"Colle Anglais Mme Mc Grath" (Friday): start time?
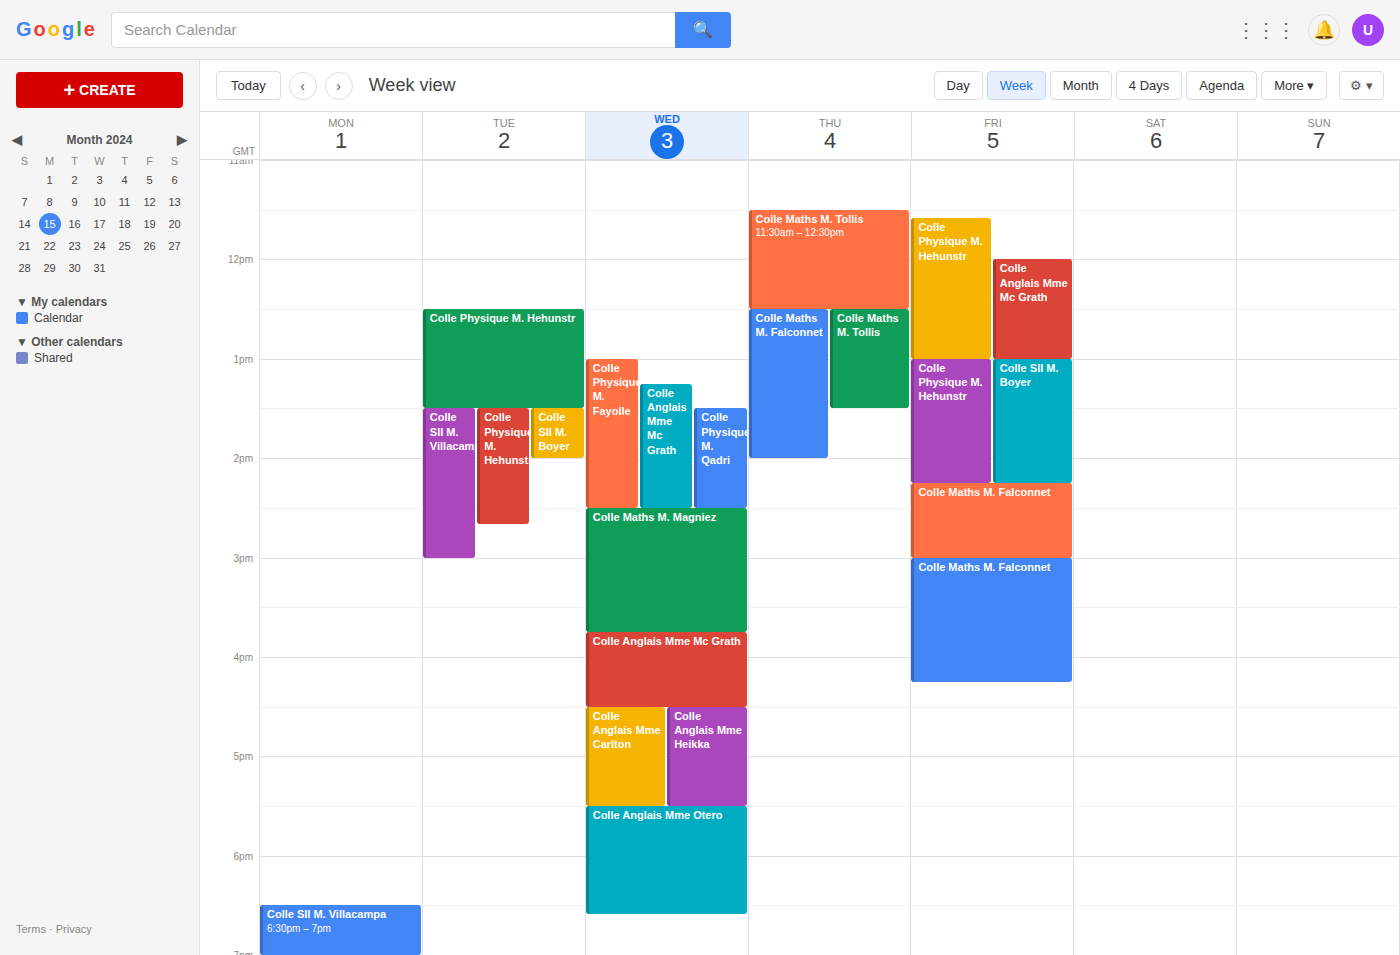
12:00 PM